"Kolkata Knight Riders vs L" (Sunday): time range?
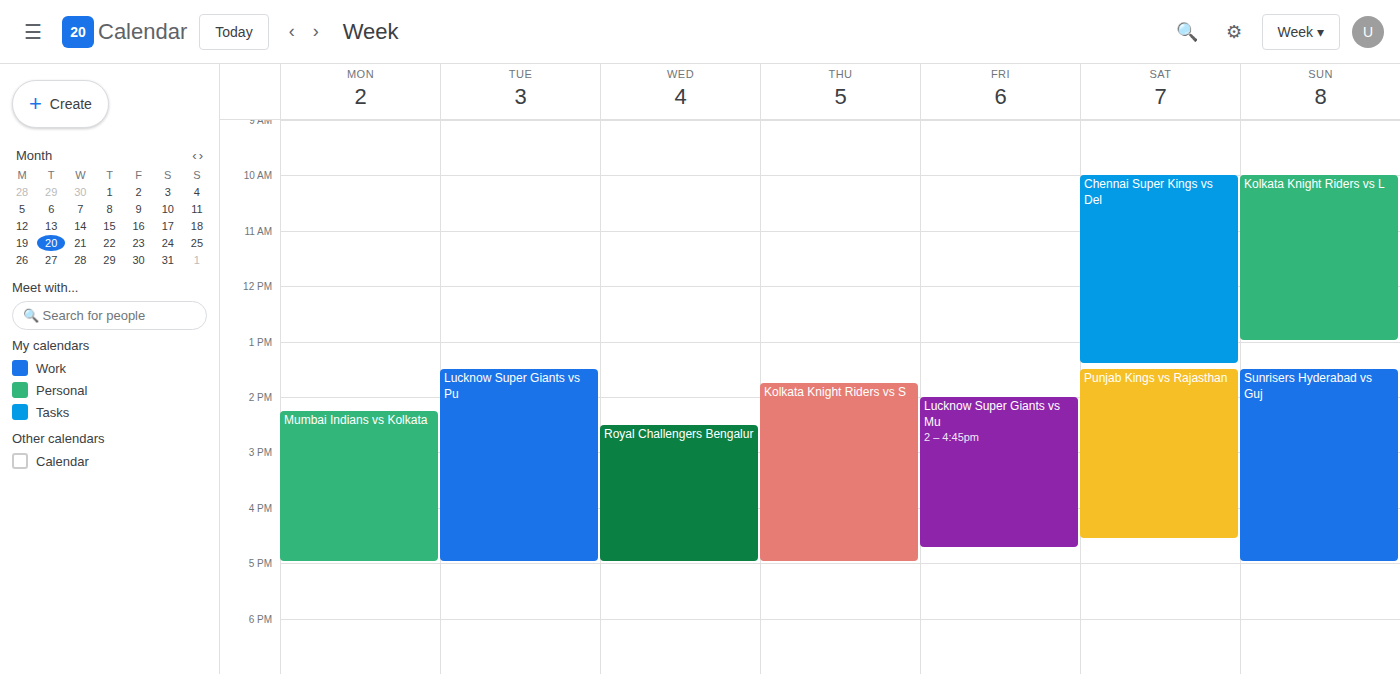
10:00 AM to 1:00 PM